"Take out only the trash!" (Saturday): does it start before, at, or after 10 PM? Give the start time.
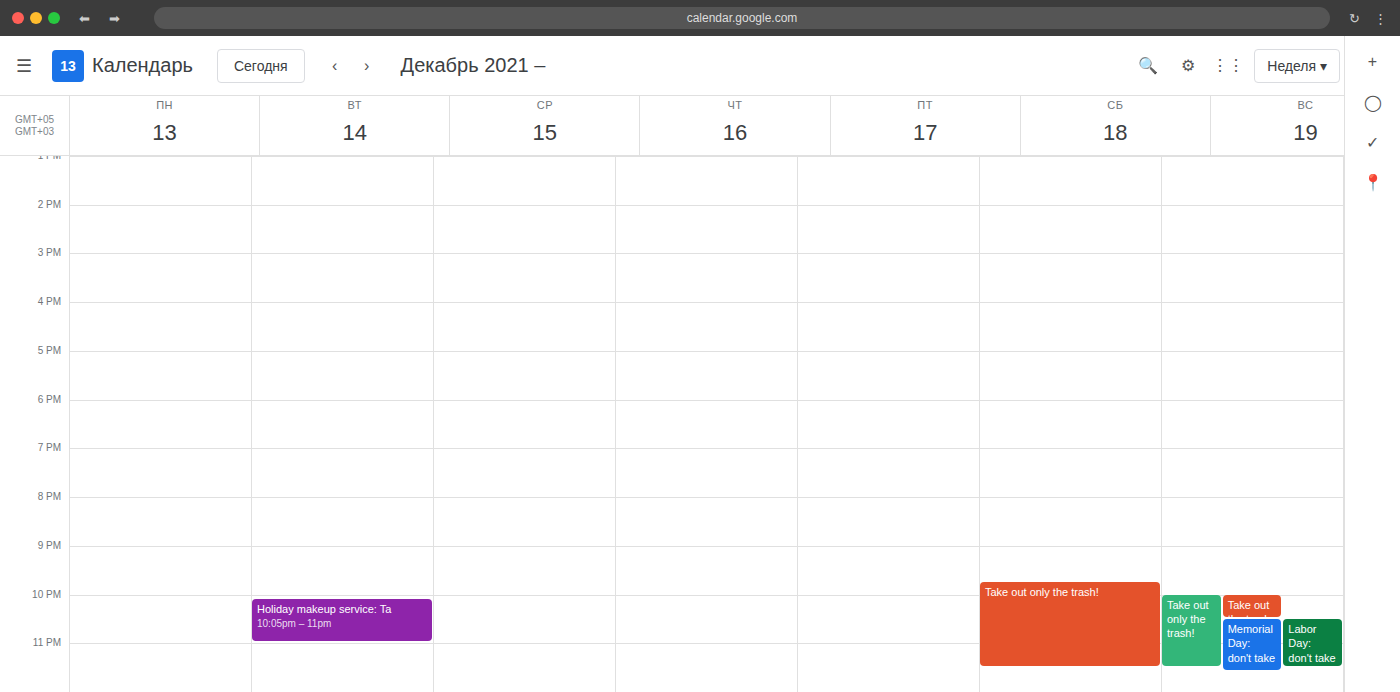
9:45 PM -- before 10 PM, 15 minutes above the 10 PM line.